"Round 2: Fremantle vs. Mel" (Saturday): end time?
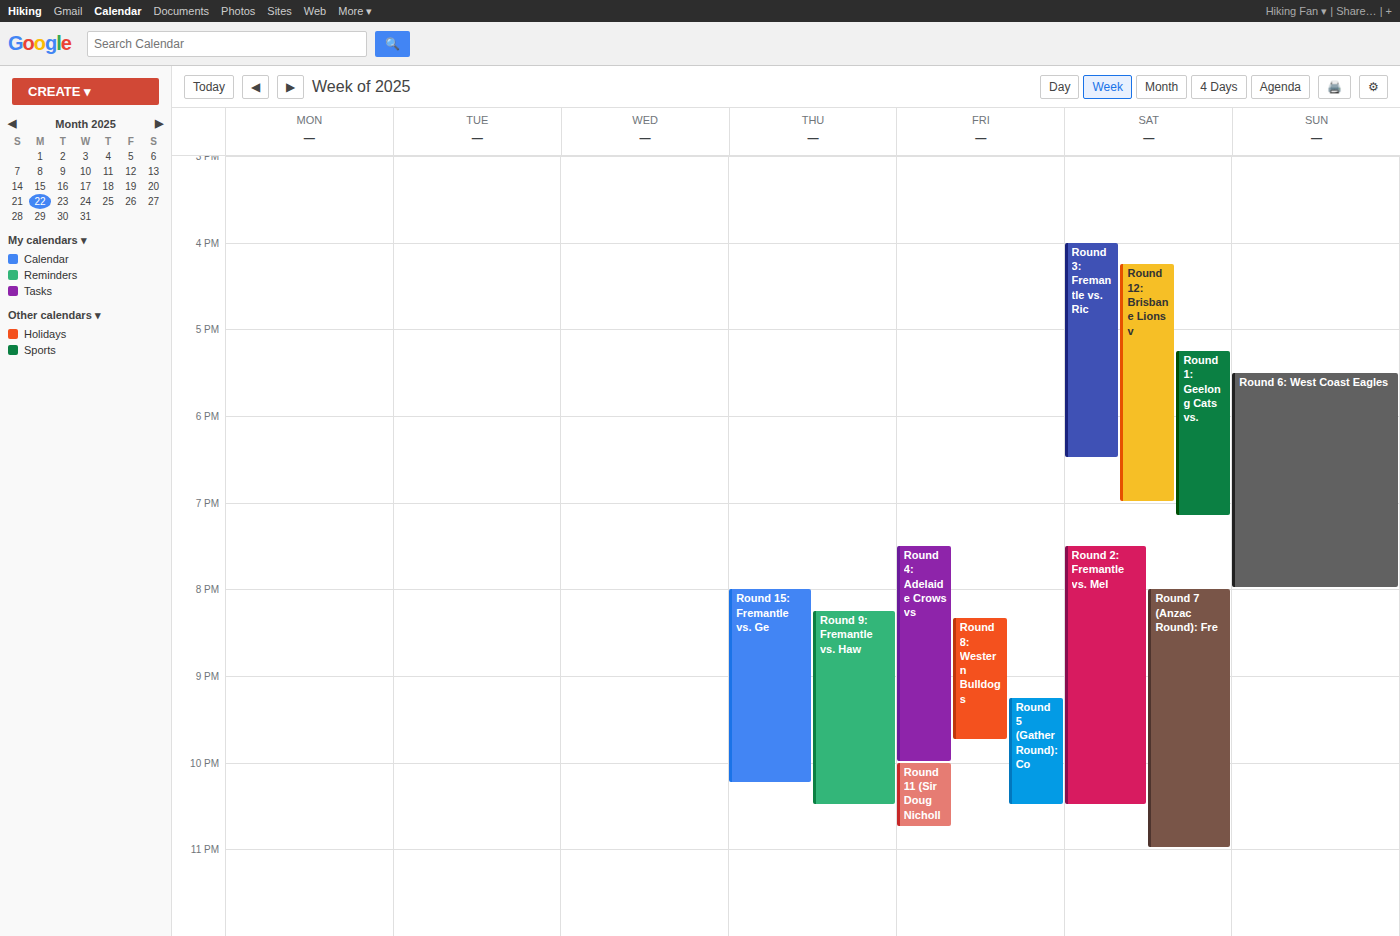
10:30 PM